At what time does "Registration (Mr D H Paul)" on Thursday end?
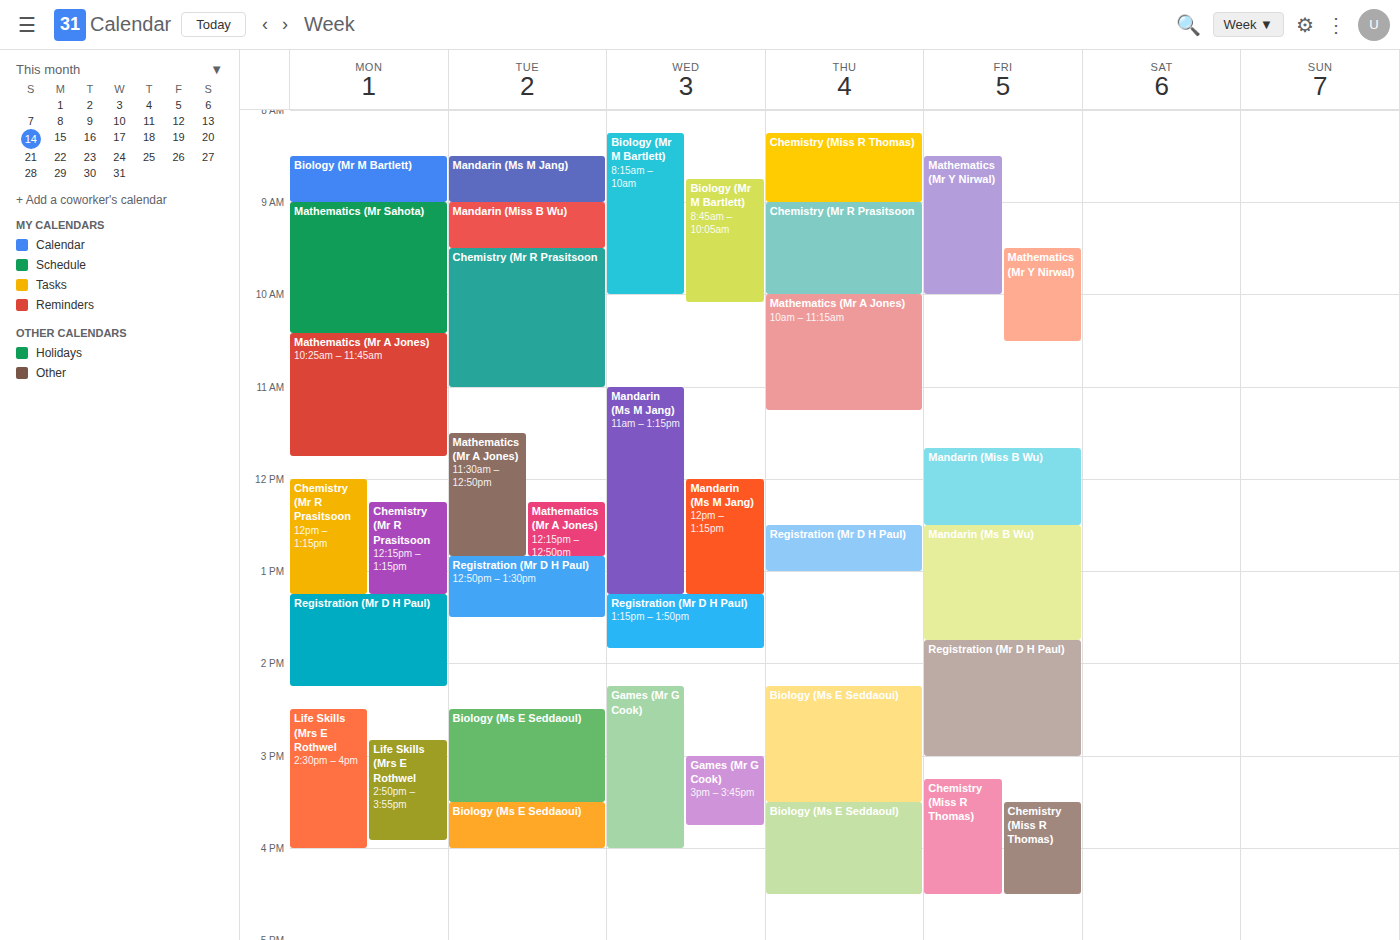
1:00 PM